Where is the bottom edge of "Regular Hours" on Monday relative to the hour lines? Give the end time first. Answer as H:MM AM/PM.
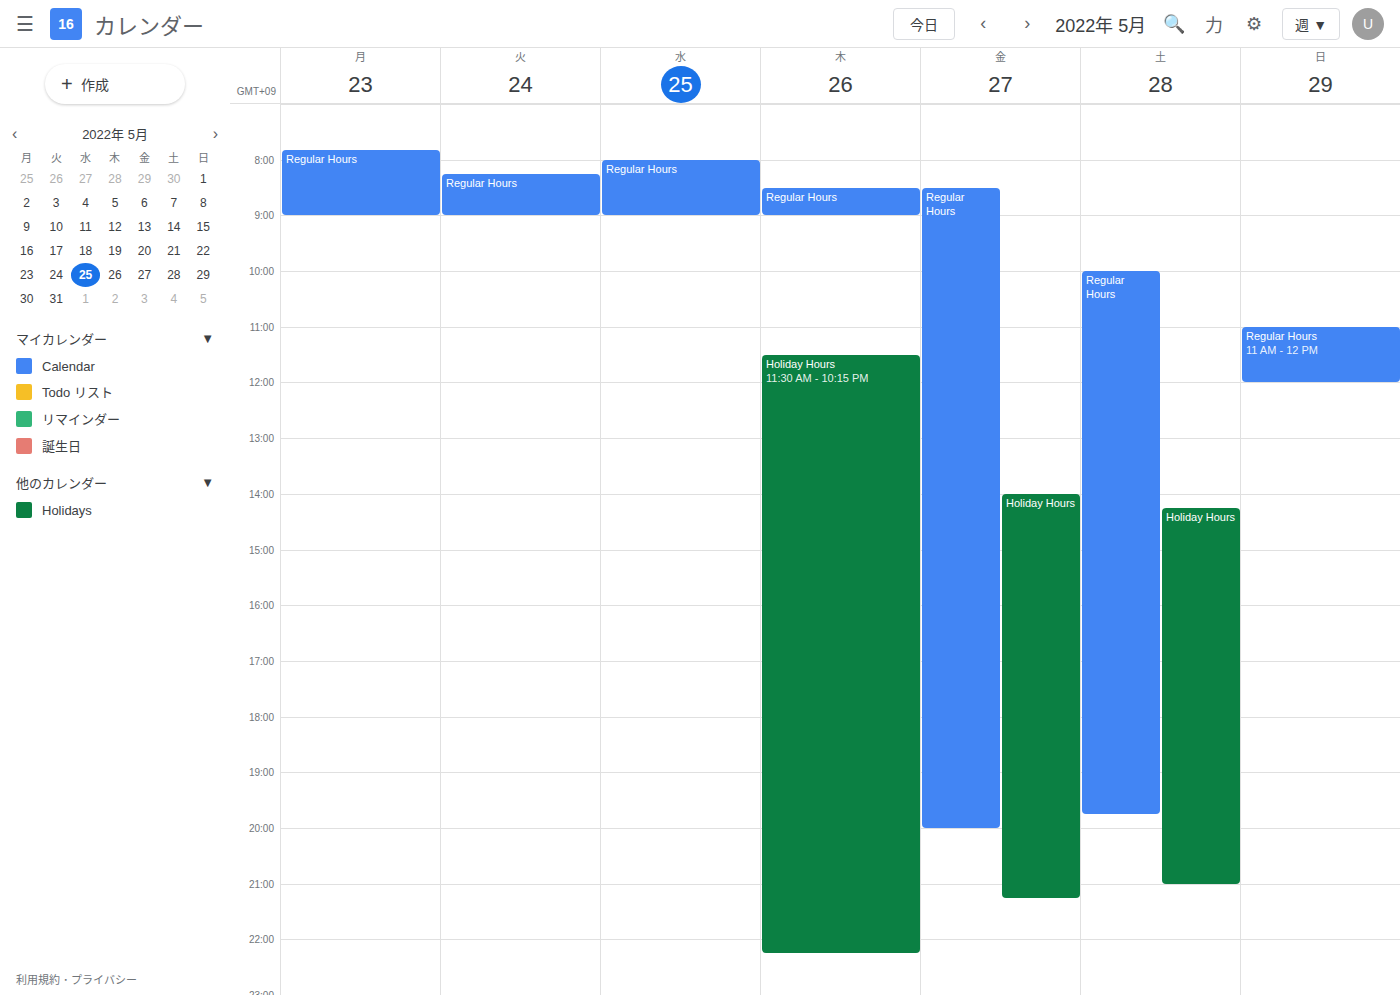
9:00 AM -- exactly on the 9 AM line.